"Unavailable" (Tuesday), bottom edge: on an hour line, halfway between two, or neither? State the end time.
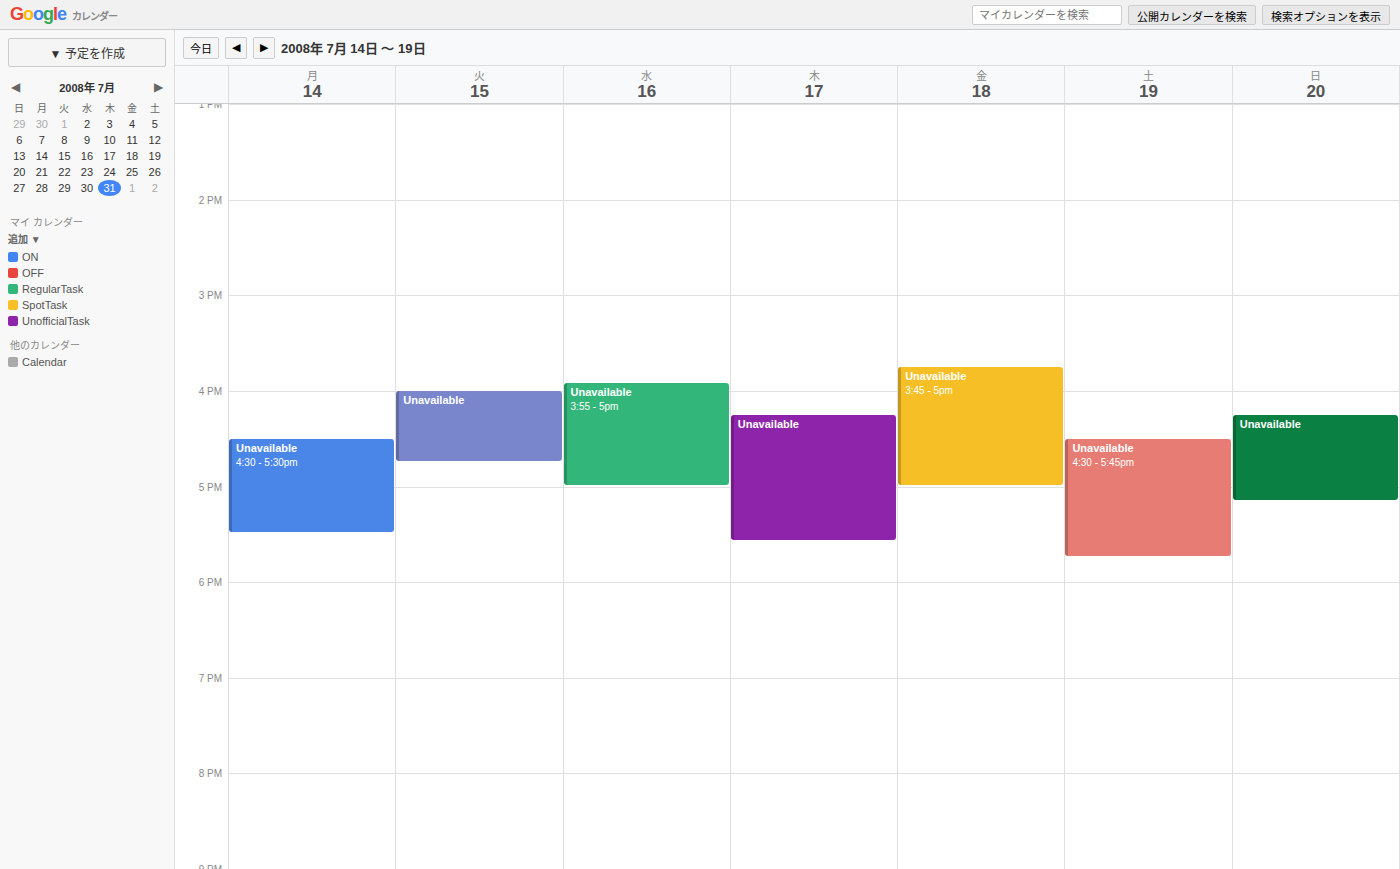
4:45 PM -- neither: three quarters of the way from the 4 PM line to the 5 PM line.